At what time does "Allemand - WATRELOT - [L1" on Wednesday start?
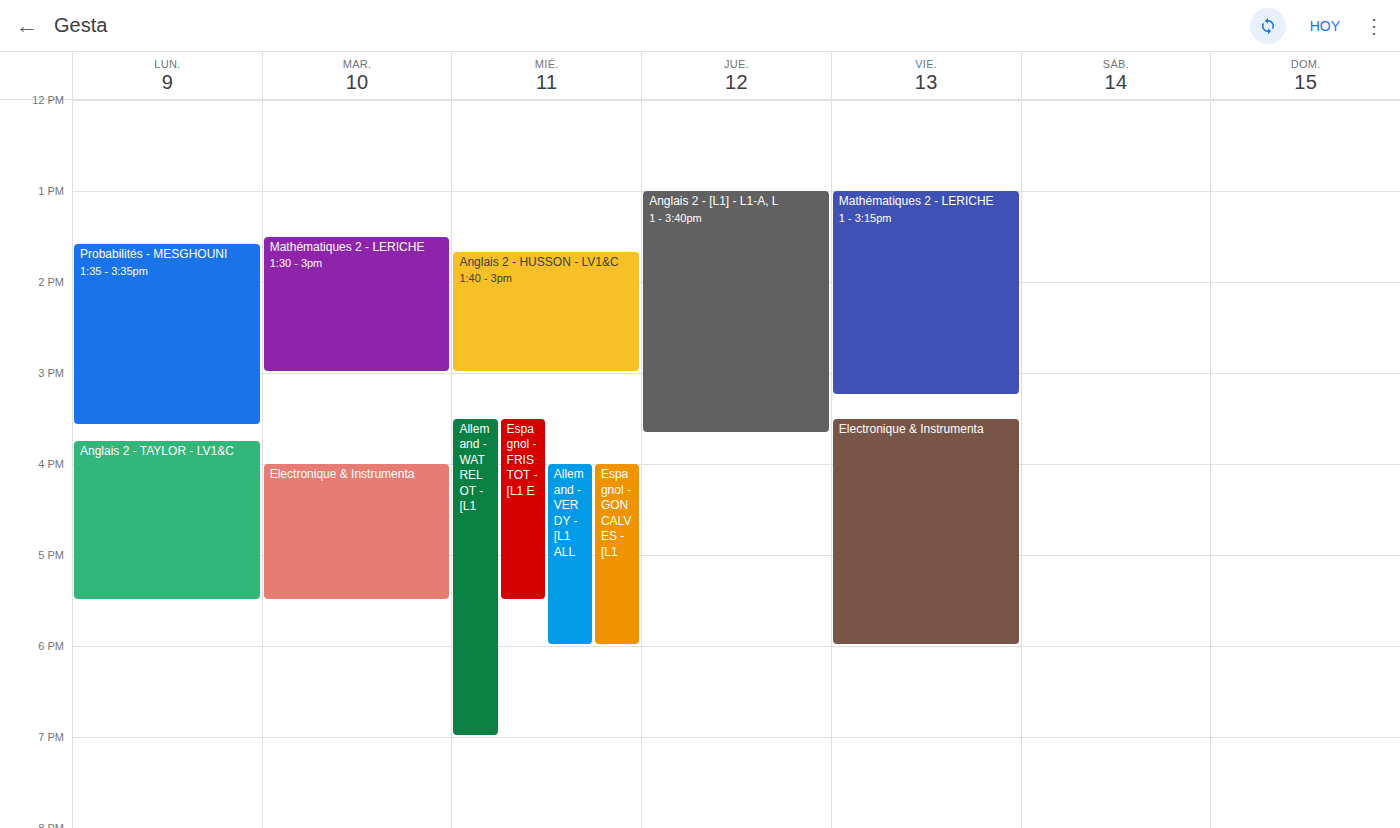
3:30 PM